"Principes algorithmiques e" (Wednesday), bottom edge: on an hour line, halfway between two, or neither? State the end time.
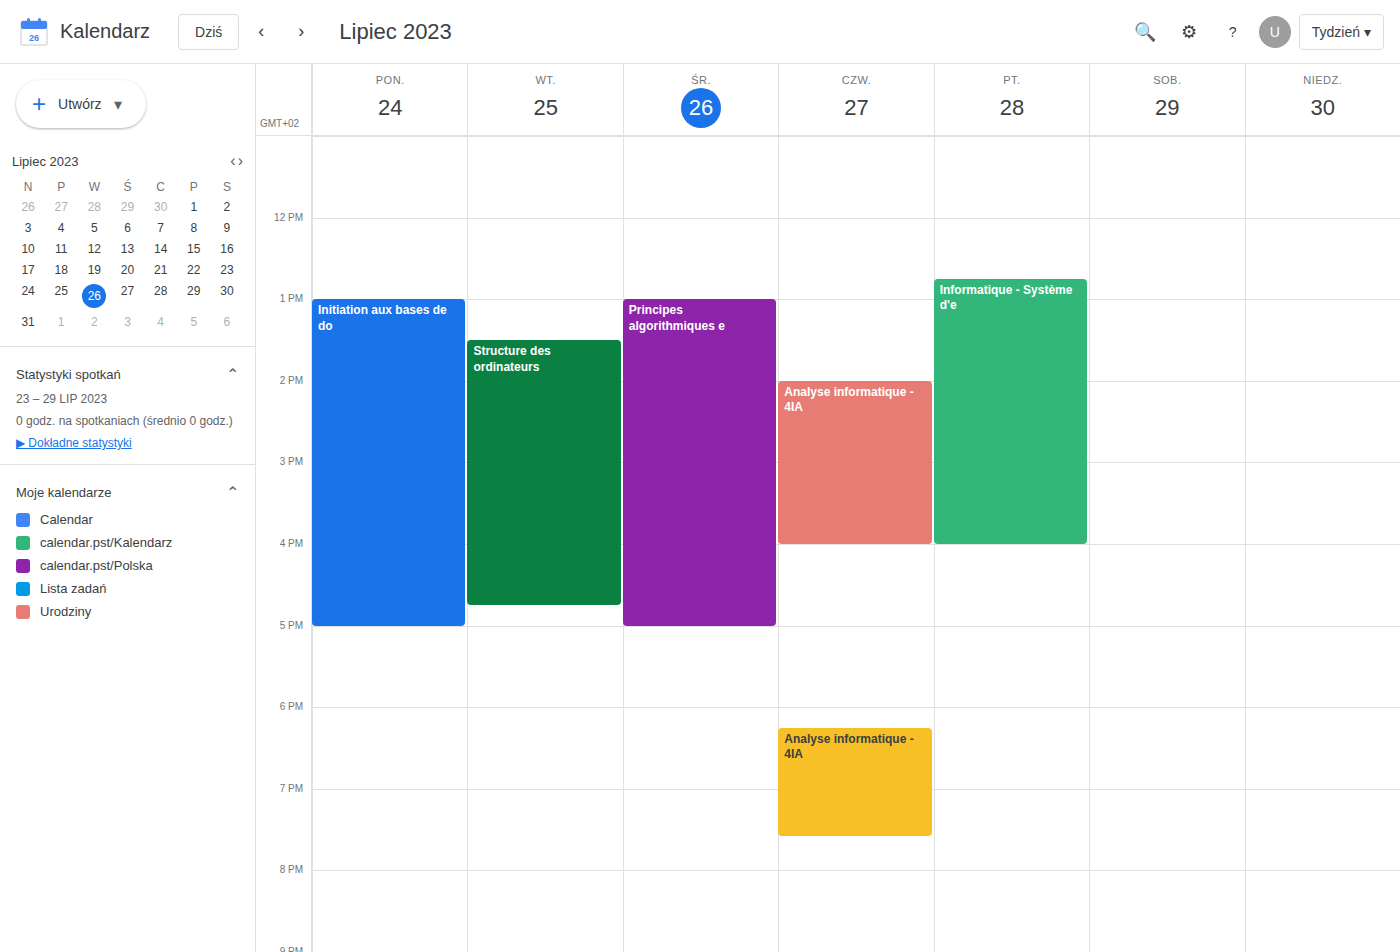
5:00 PM -- exactly on the 5 PM line.